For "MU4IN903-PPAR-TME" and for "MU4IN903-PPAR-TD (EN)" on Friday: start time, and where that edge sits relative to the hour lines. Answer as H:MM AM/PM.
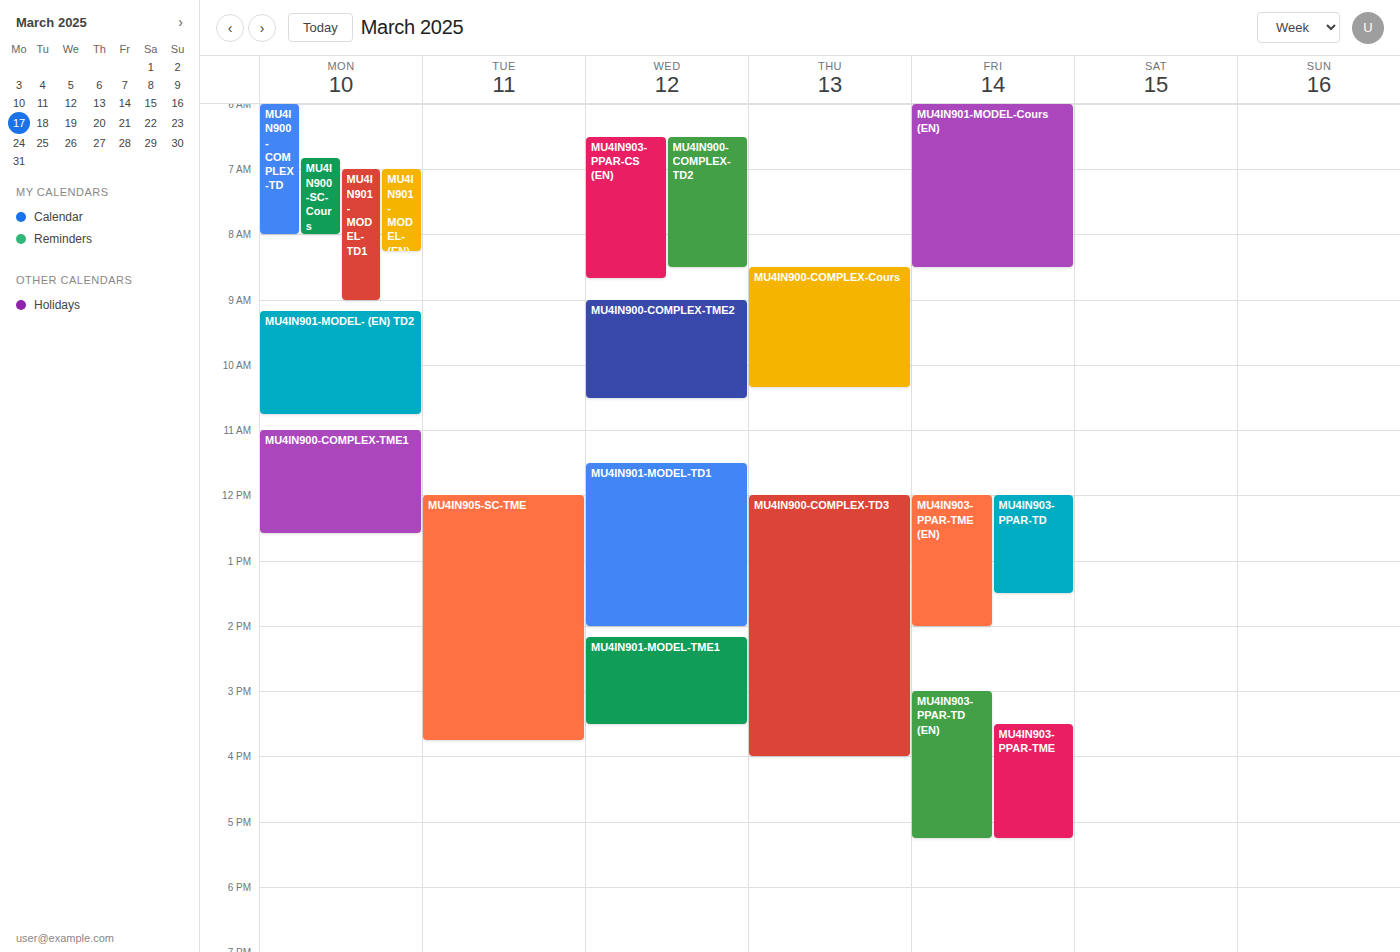
"MU4IN903-PPAR-TME": 3:30 PM, halfway between the 3 PM and 4 PM lines. "MU4IN903-PPAR-TD (EN)": 3:00 PM, exactly on the 3 PM line.